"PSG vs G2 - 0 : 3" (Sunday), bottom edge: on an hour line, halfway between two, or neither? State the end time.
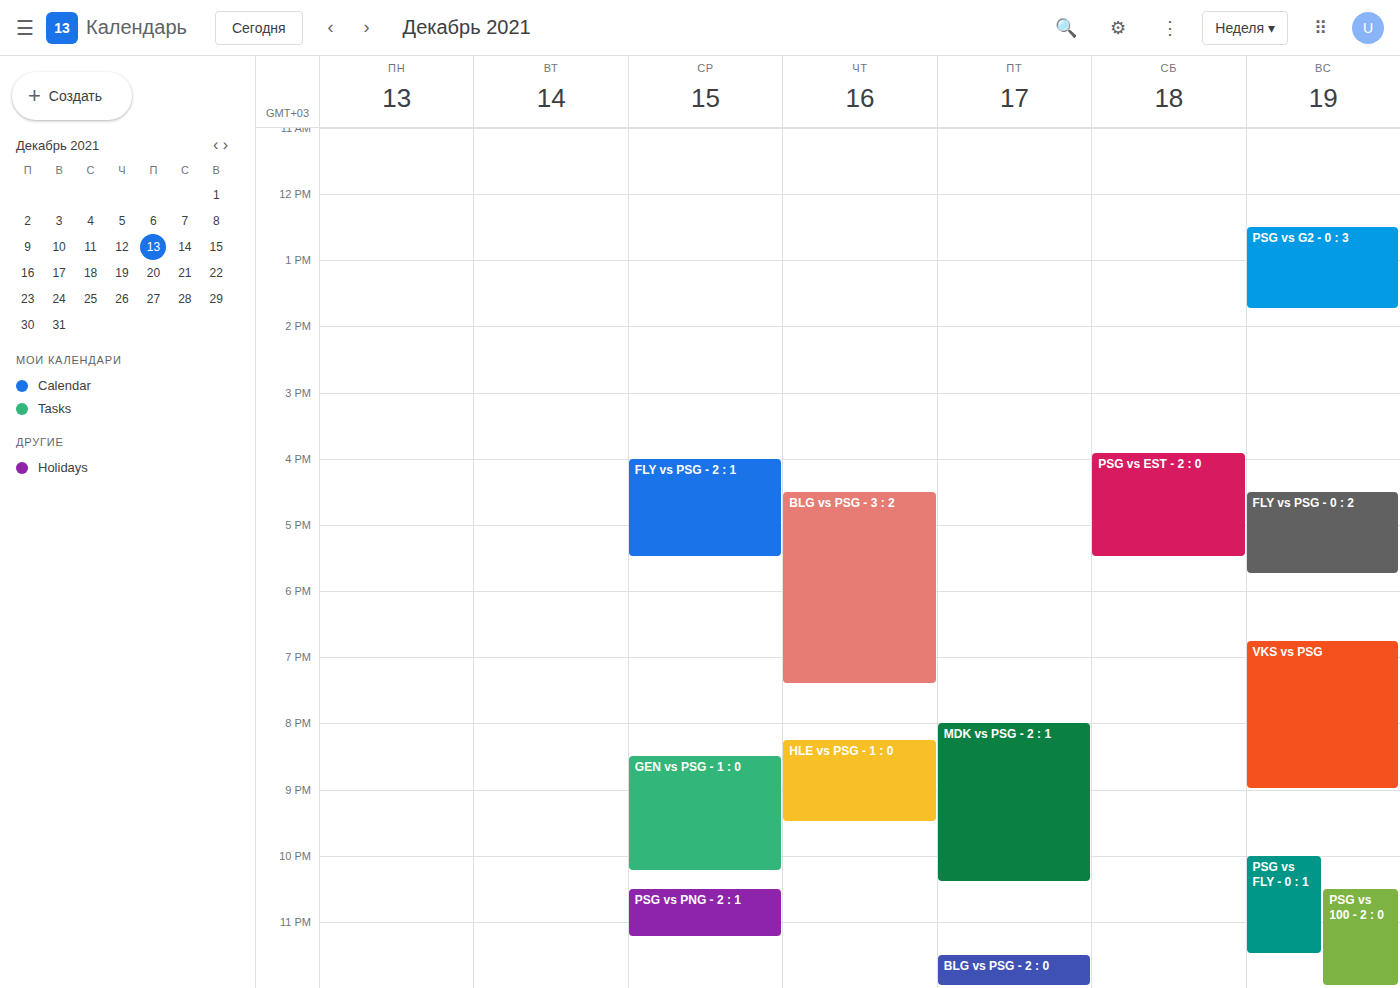
1:45 PM -- neither: three quarters of the way from the 1 PM line to the 2 PM line.